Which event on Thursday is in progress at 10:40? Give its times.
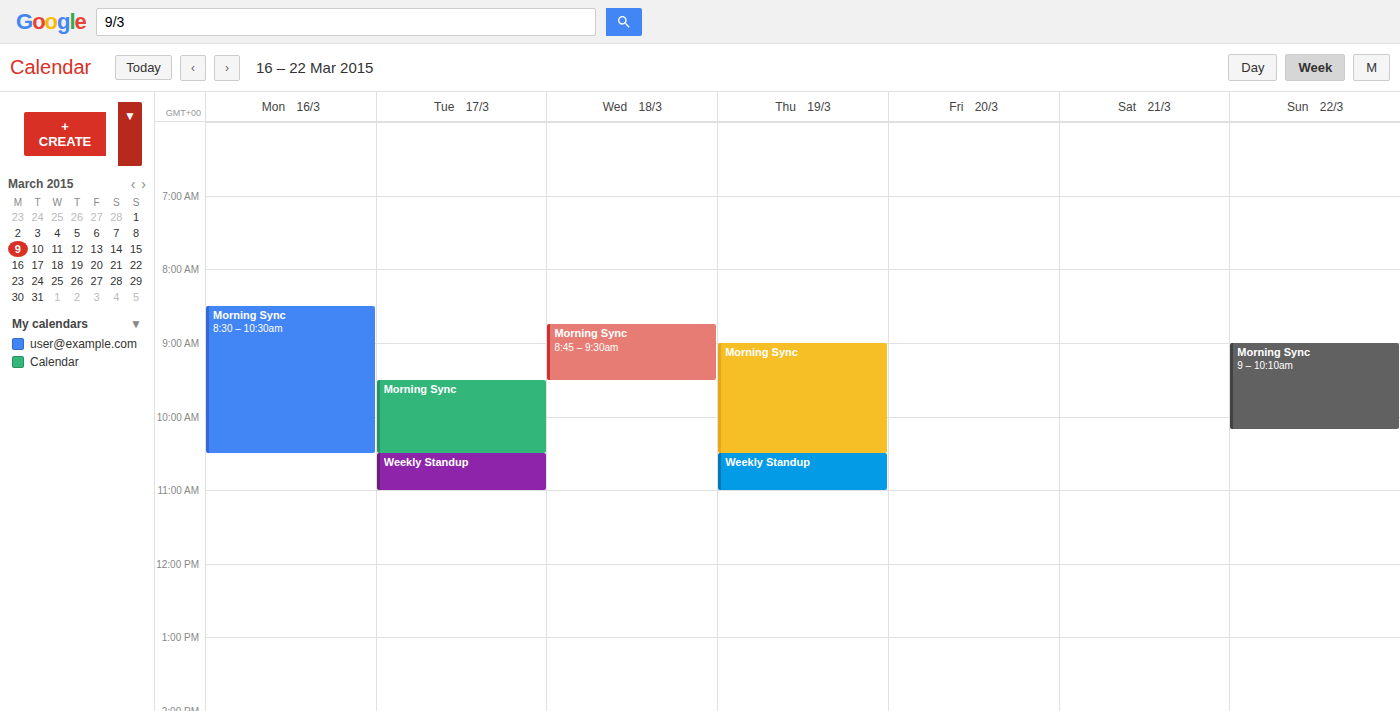
"Weekly Standup", 10:30 to 11:00